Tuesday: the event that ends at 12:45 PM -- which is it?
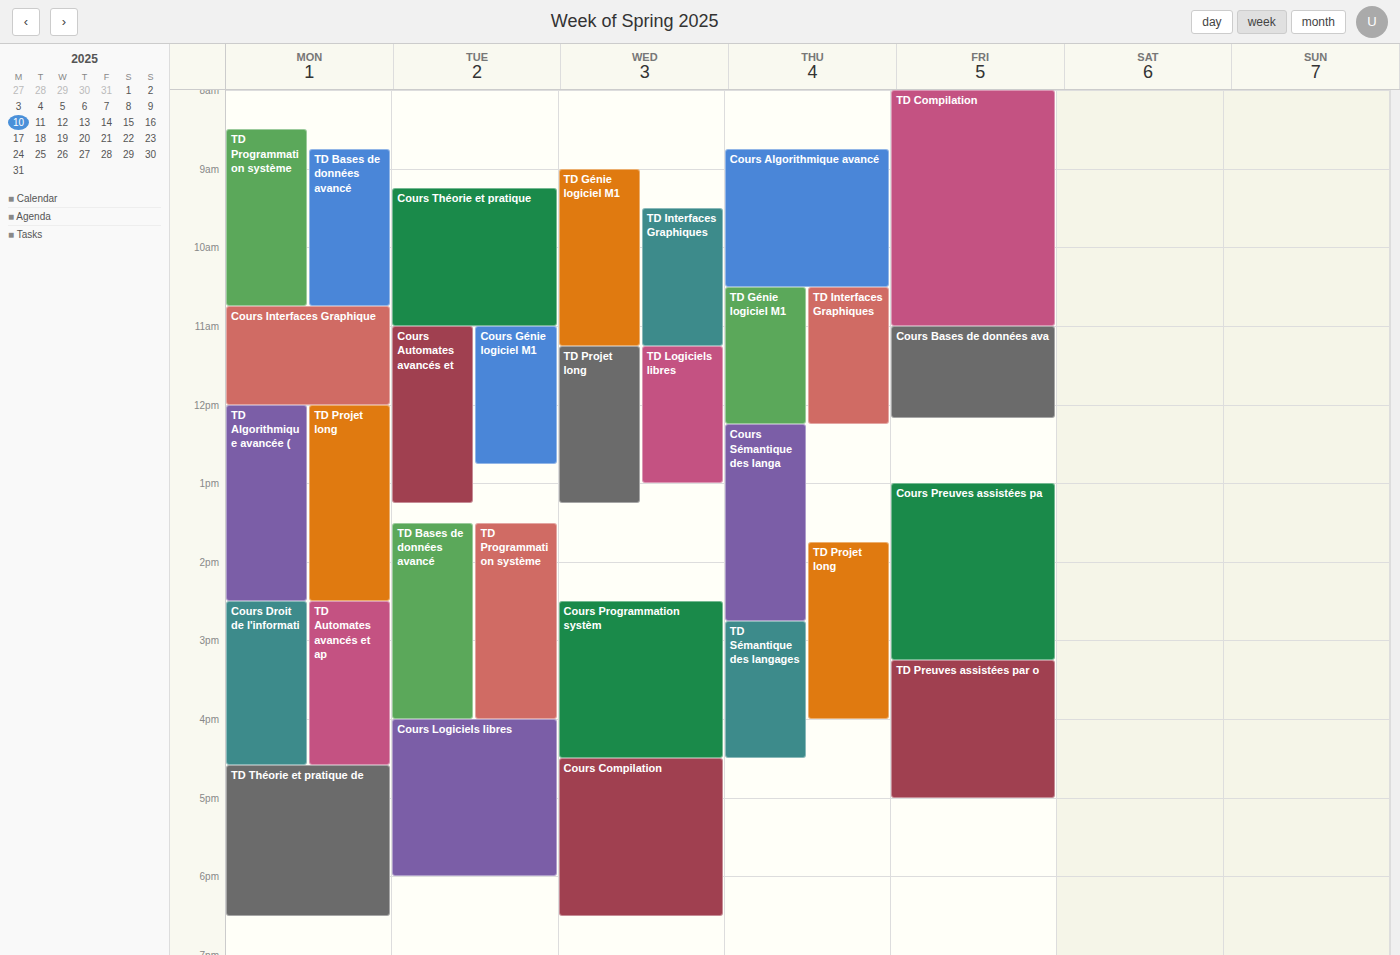
"Cours Génie logiciel M1"